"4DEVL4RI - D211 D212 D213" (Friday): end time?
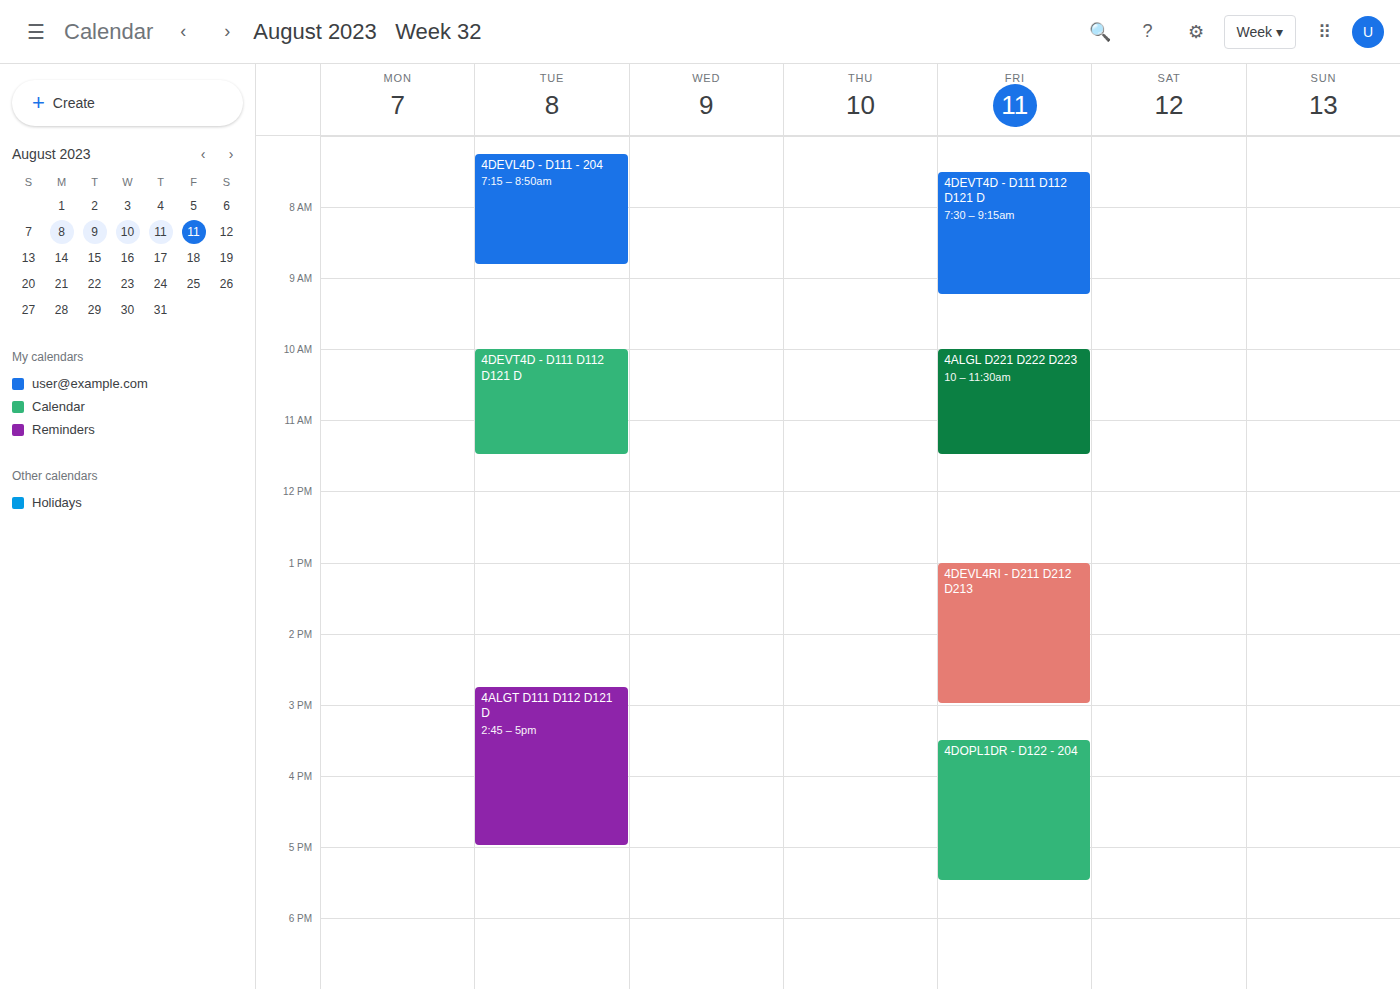
3:00 PM